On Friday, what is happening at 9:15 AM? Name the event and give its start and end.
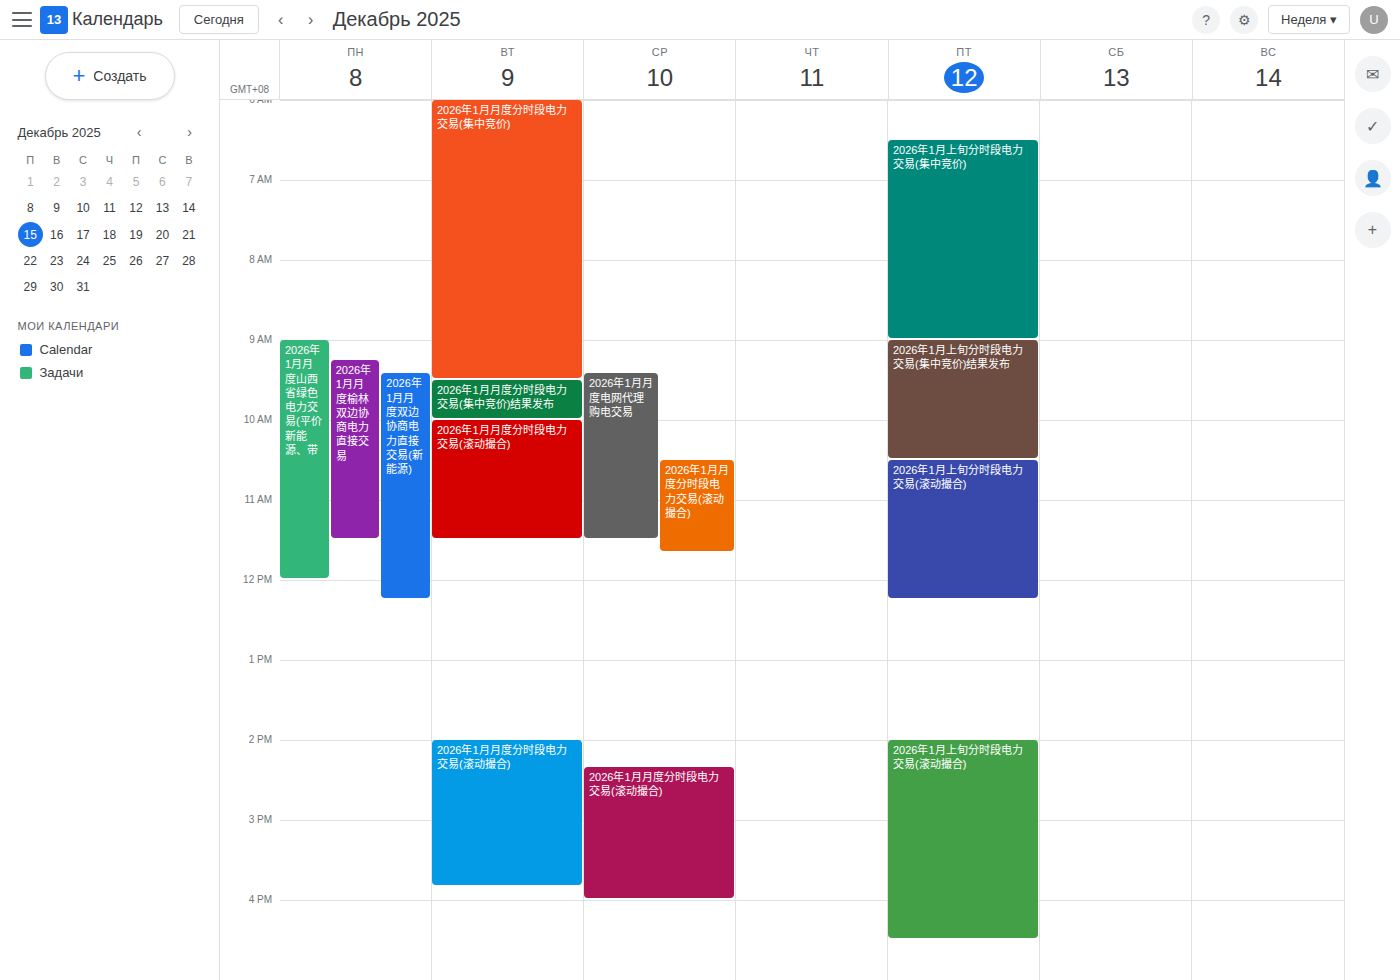
"2026年1月上旬分时段电力交易(集中竞价)结果发布", 9:00 AM to 10:30 AM